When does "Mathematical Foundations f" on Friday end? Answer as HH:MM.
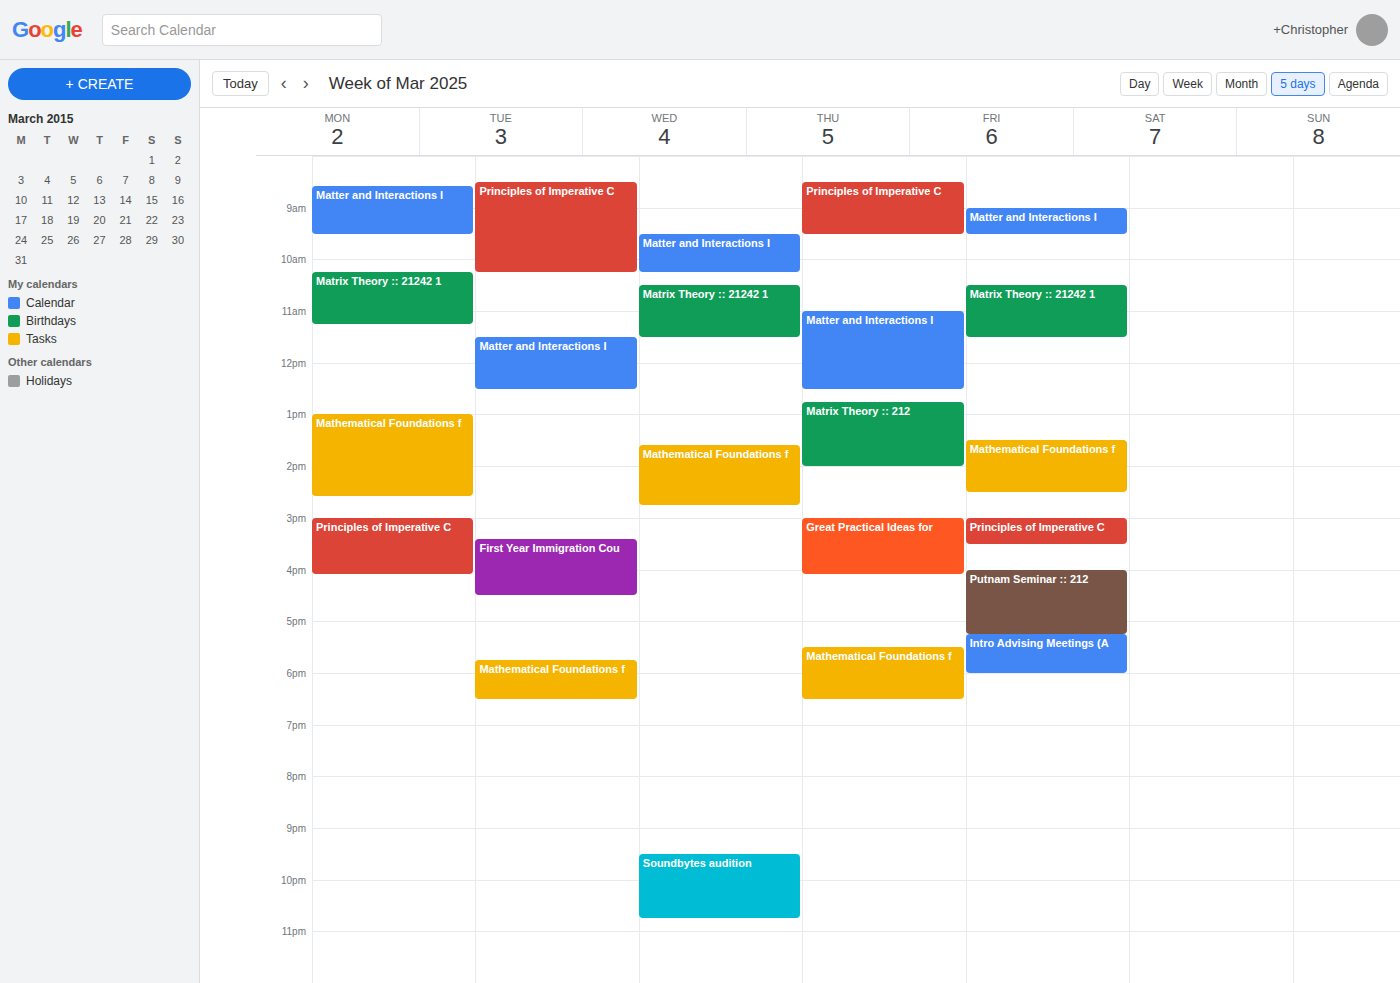
14:30